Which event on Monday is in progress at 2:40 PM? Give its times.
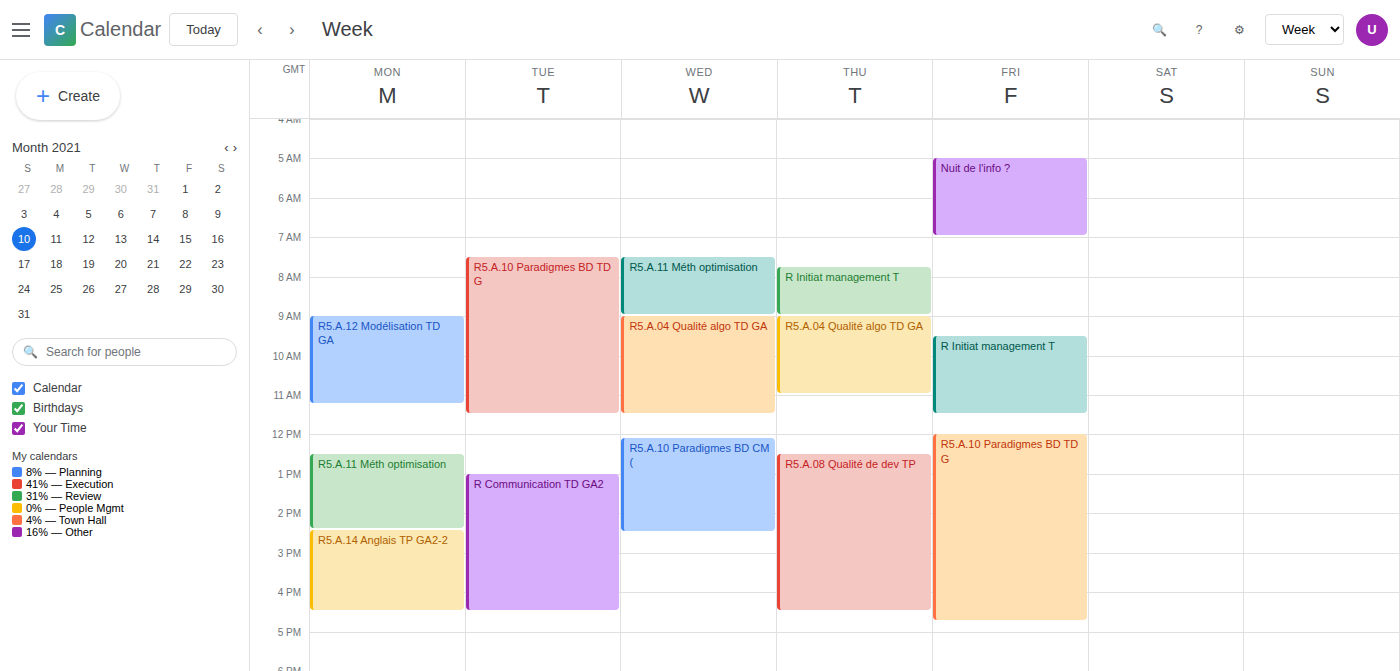
"R5.A.14 Anglais TP GA2-2", 2:25 PM to 4:30 PM